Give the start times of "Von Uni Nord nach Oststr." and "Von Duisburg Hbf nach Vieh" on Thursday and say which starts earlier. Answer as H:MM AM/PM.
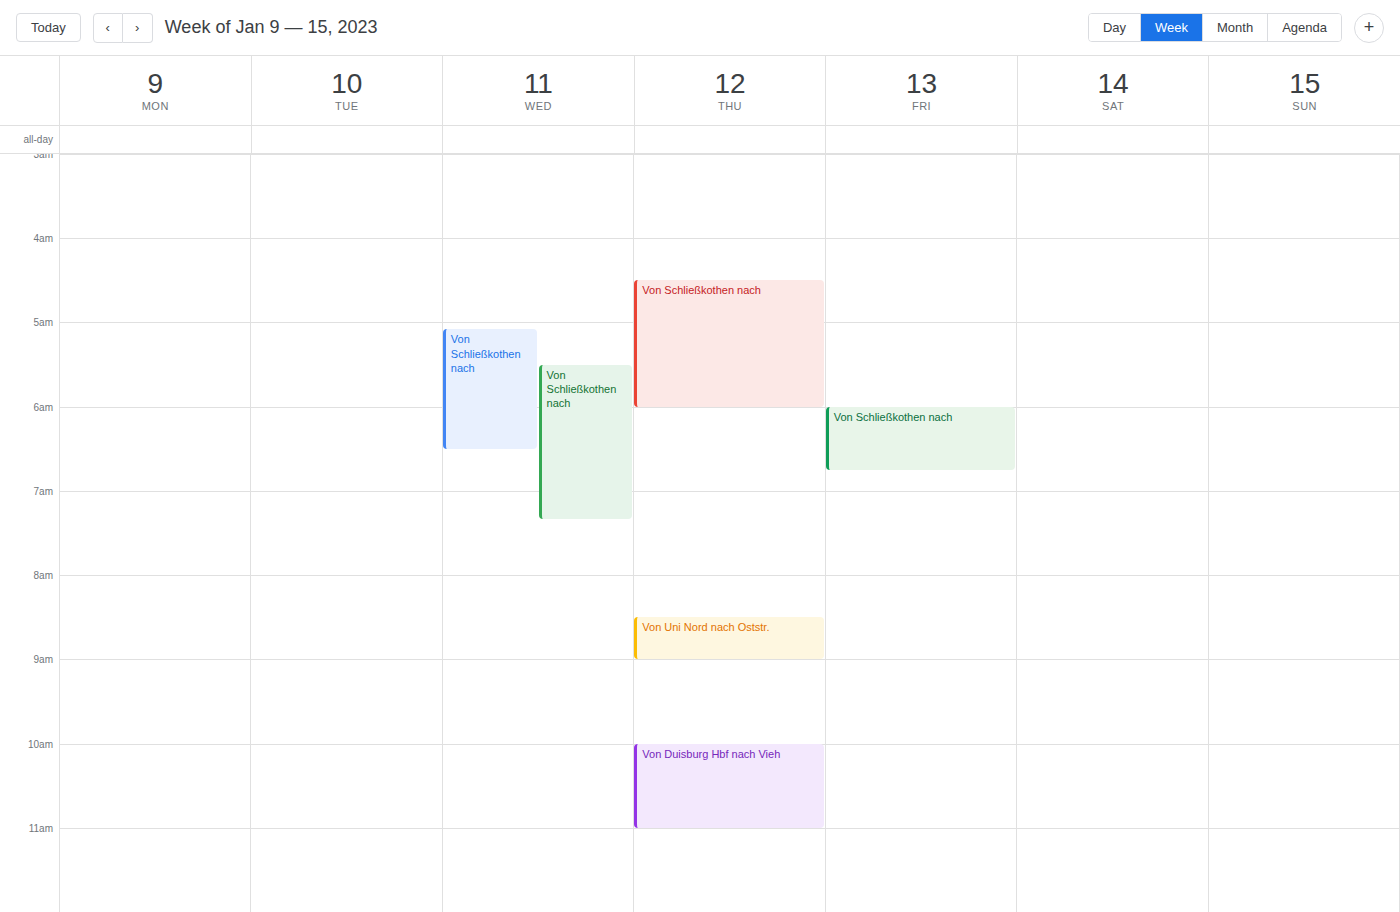
"Von Uni Nord nach Oststr." 8:30 AM; "Von Duisburg Hbf nach Vieh" 10:00 AM.